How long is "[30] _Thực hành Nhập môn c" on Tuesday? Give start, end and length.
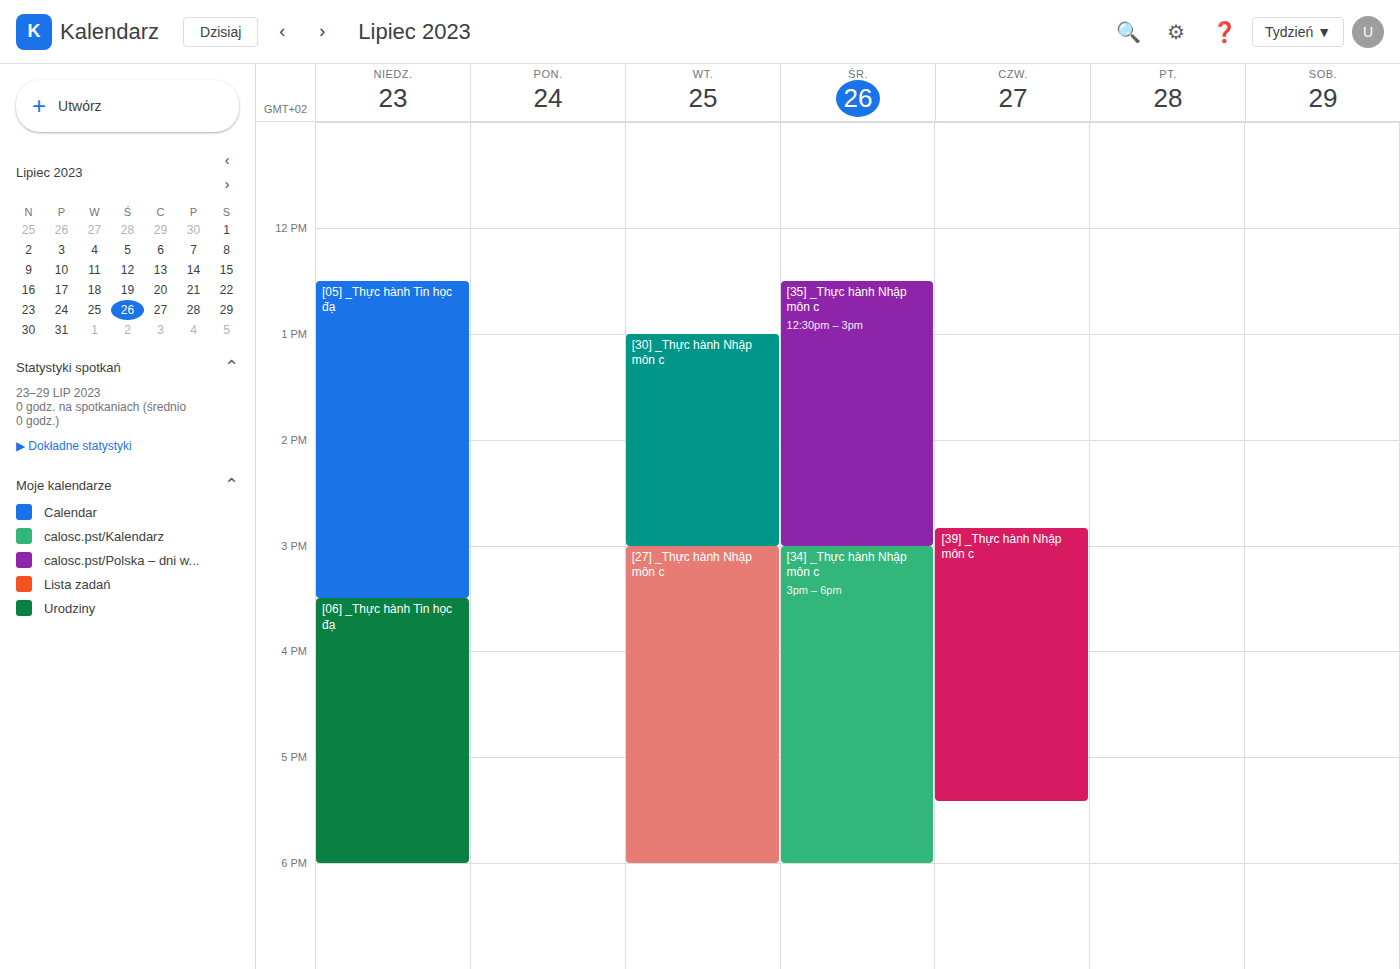
1:00 PM to 3:00 PM, 2 hours